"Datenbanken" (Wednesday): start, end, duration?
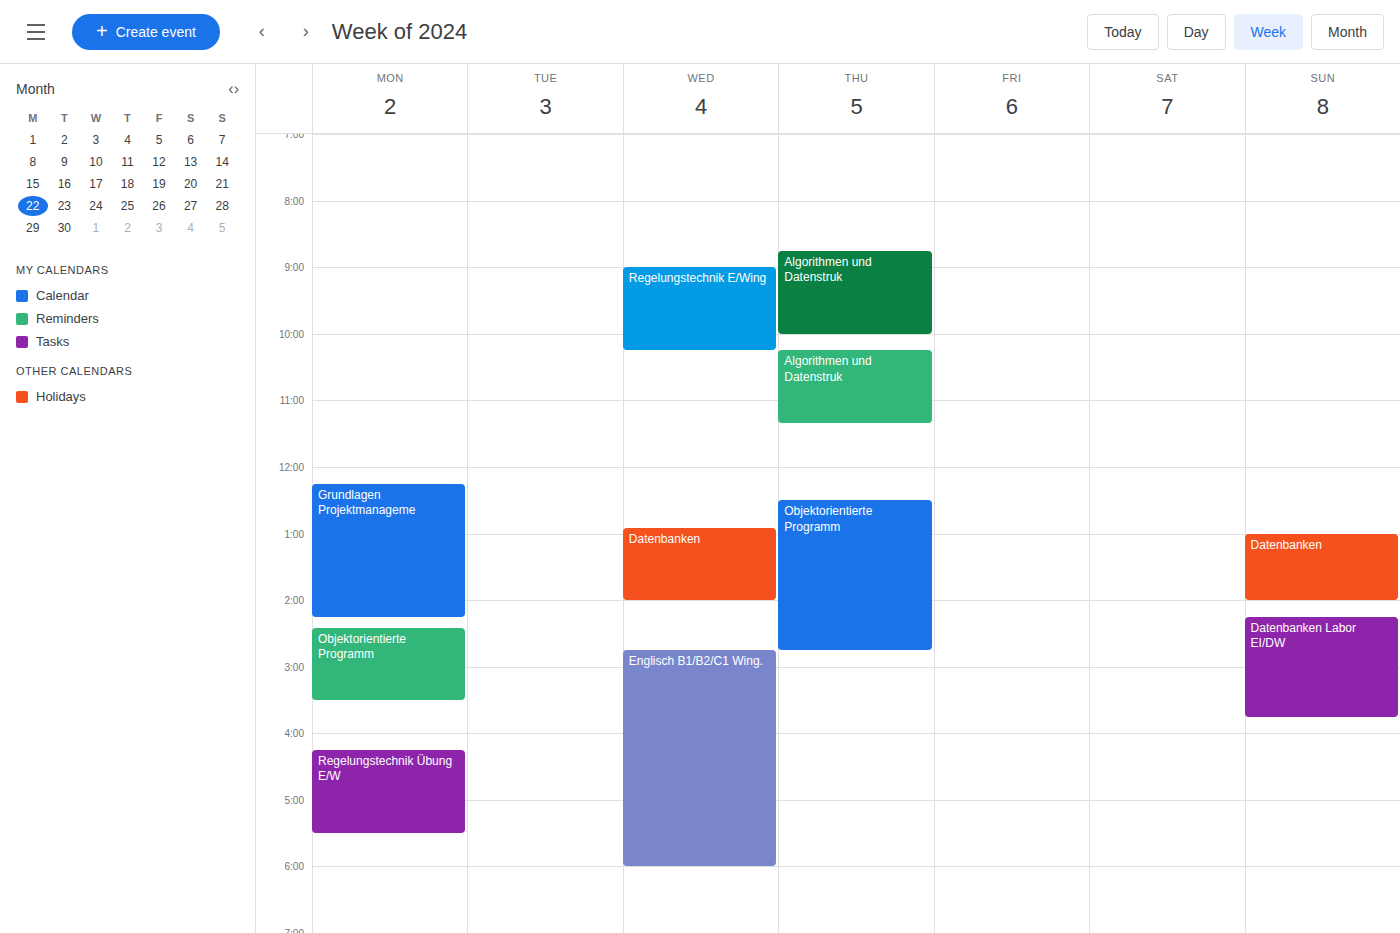
12:55 PM to 2:00 PM, 1 hour 5 minutes